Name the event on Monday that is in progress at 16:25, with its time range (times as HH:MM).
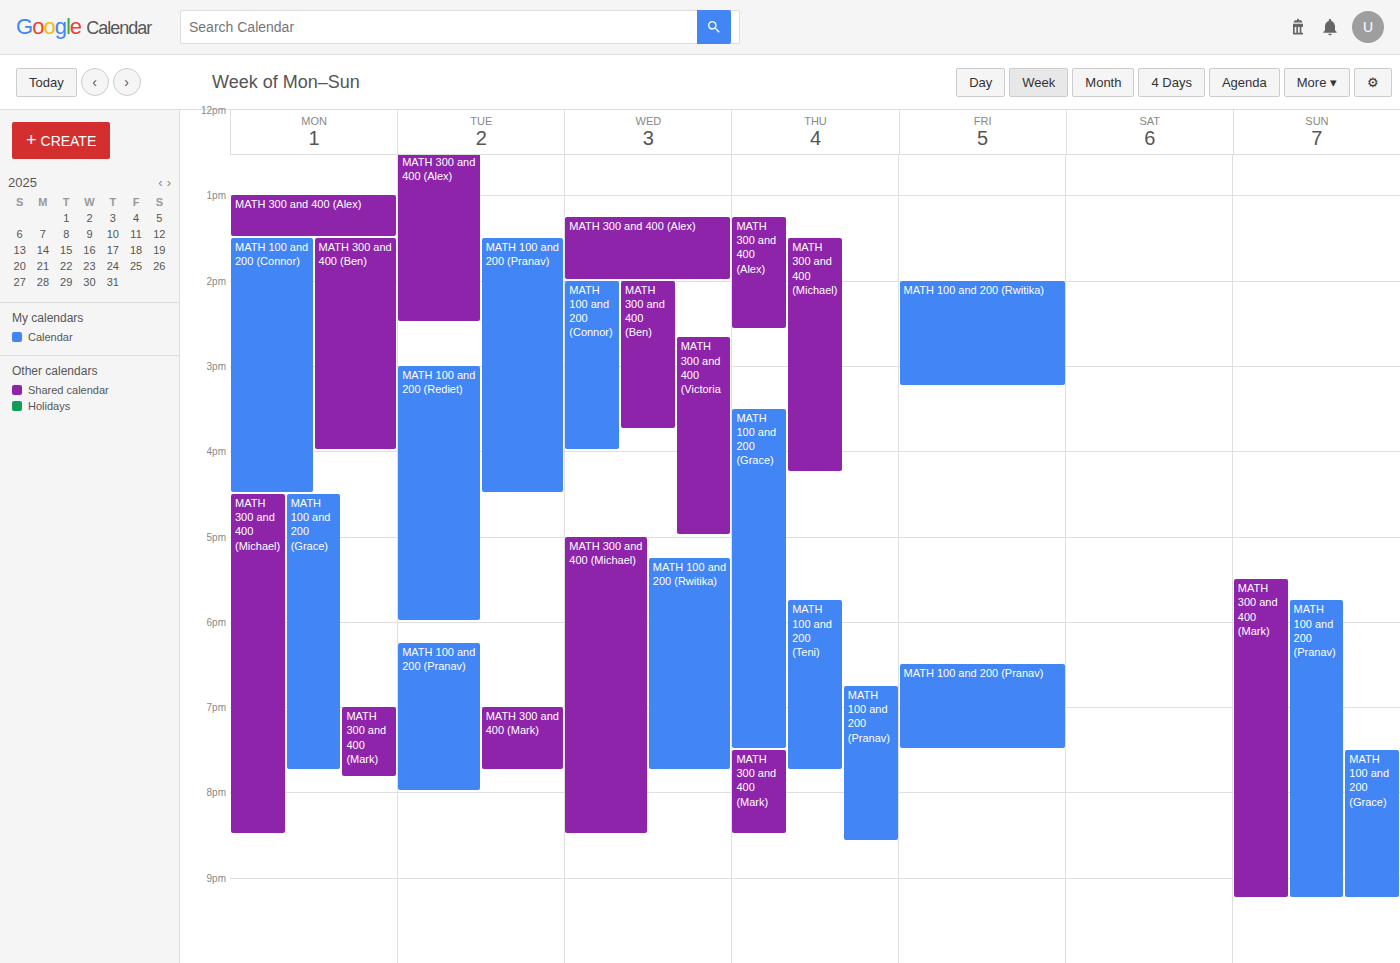
"MATH 100 and 200 (Connor)", 13:30 to 16:30